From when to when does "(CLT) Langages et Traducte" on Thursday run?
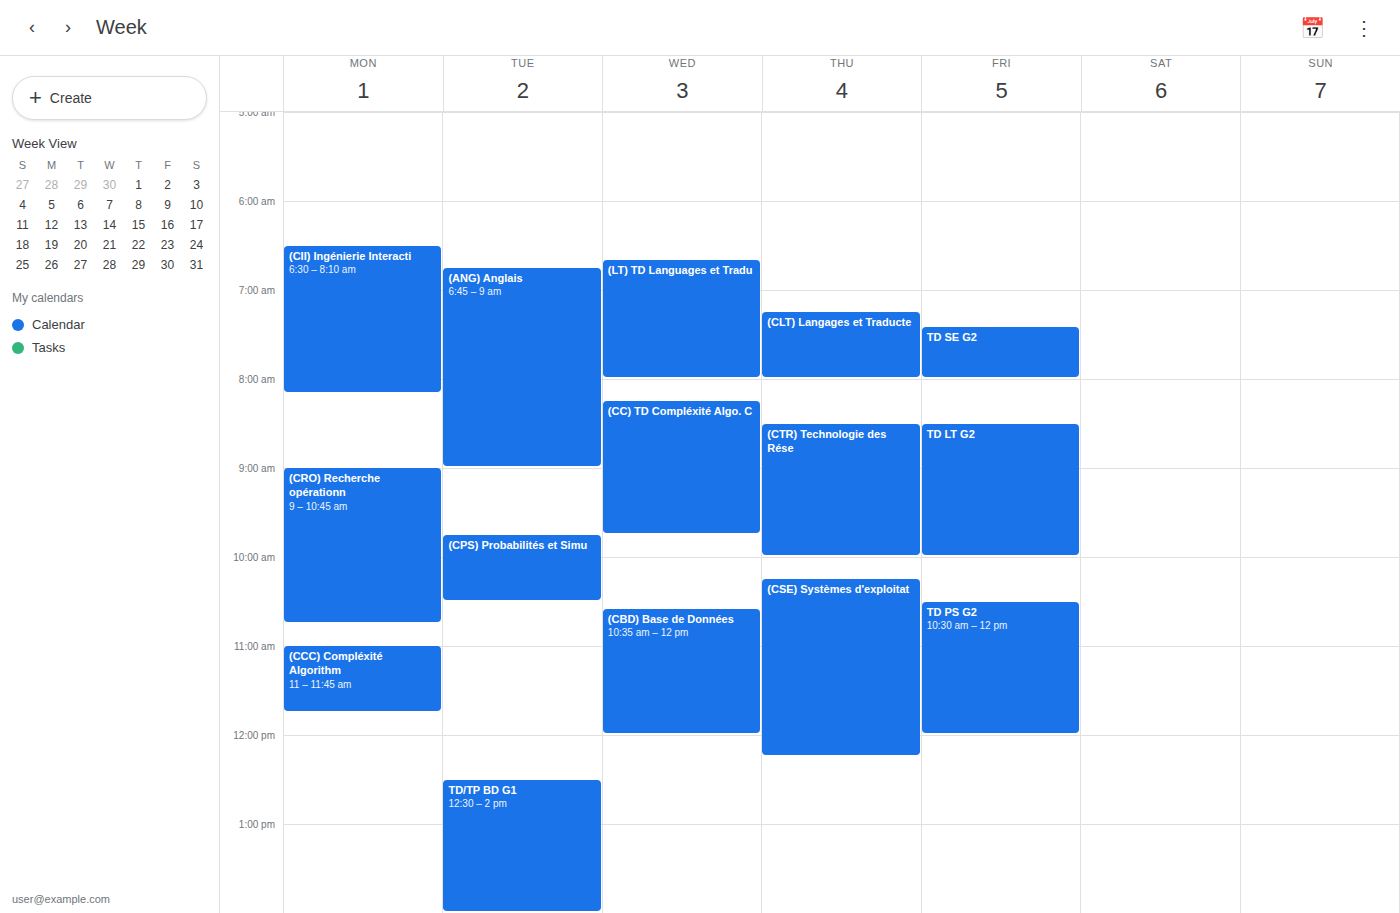
7:15 AM to 8:00 AM